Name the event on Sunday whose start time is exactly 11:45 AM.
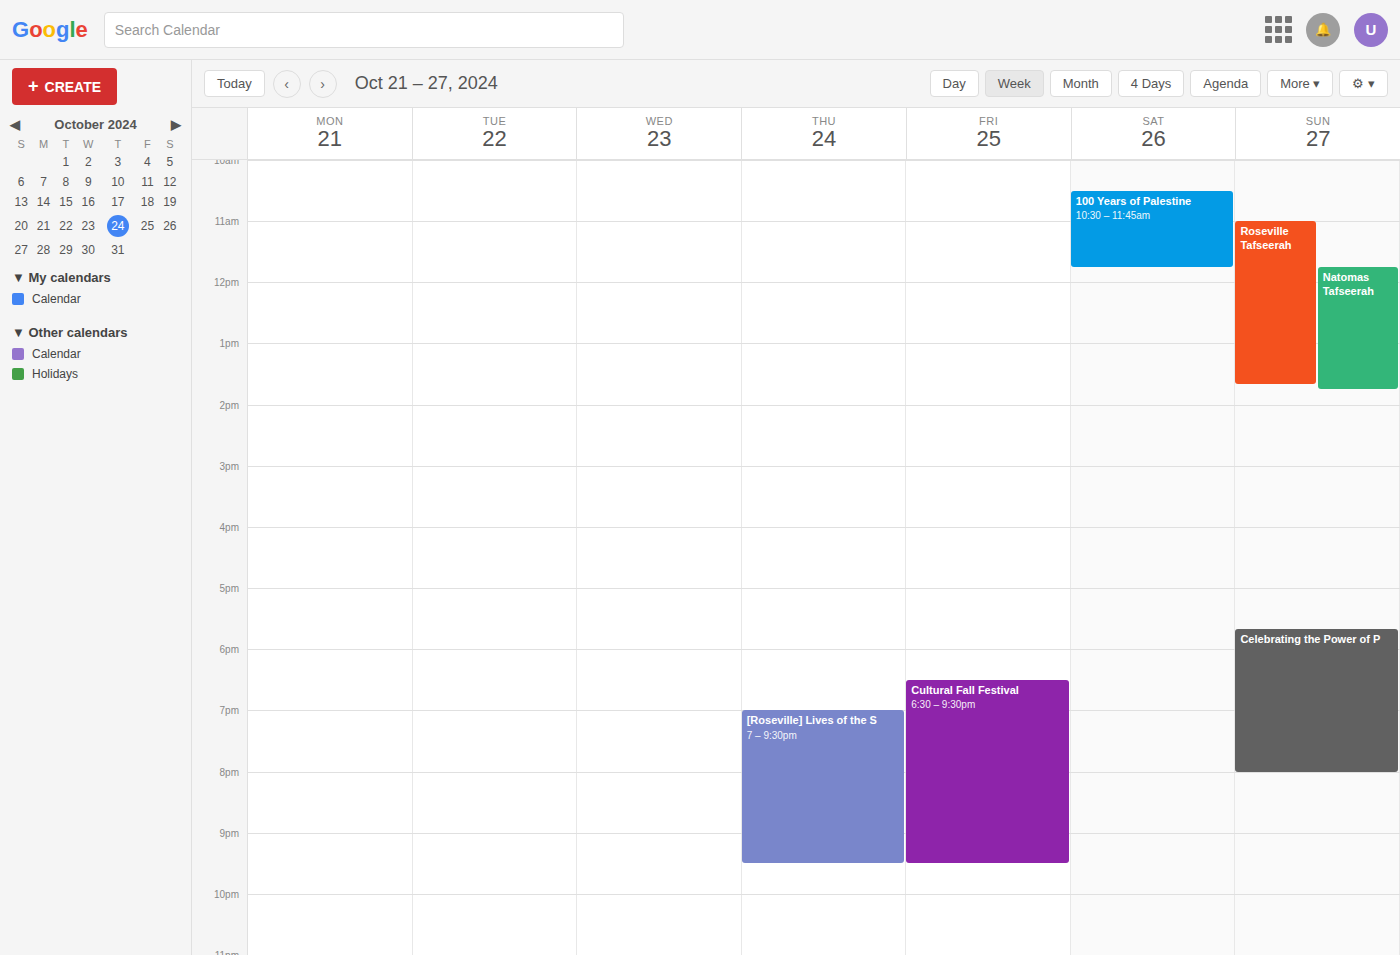
"Natomas Tafseerah"